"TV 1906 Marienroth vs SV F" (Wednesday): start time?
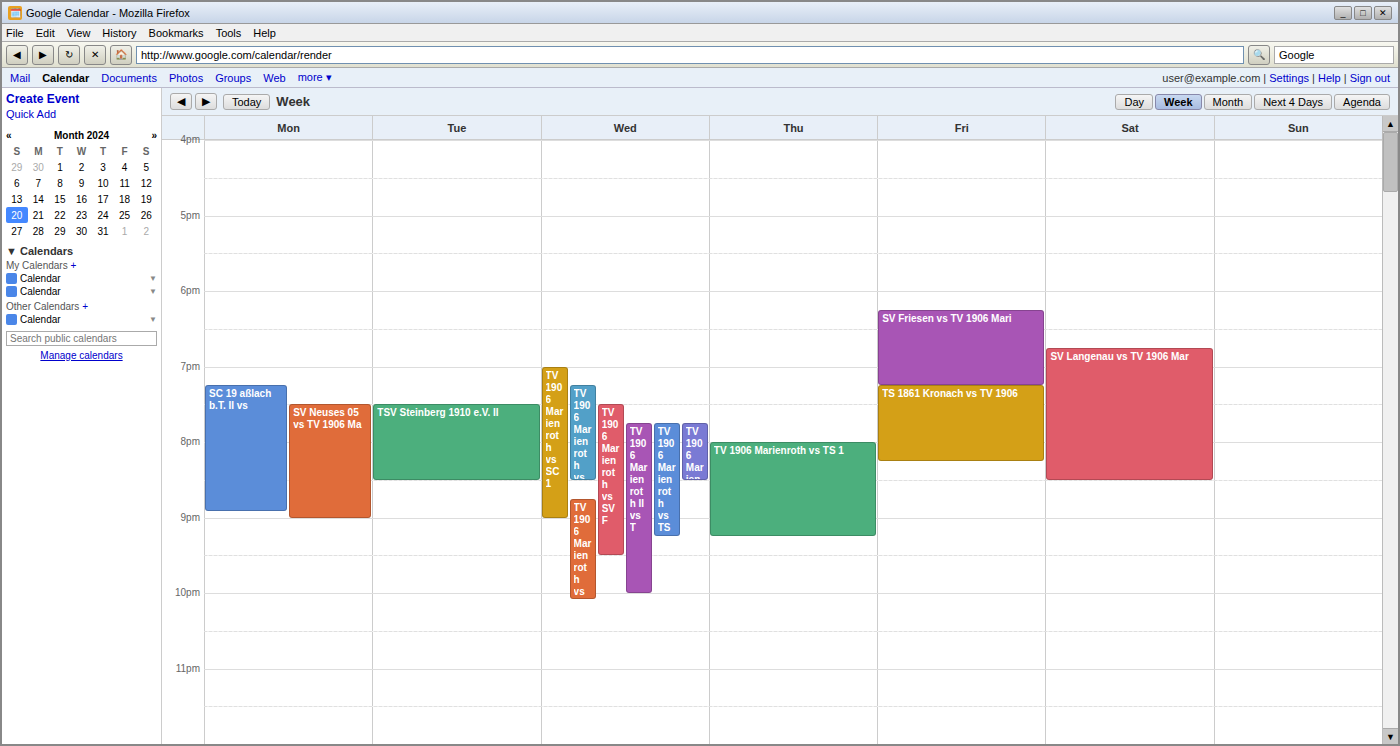
7:30 PM